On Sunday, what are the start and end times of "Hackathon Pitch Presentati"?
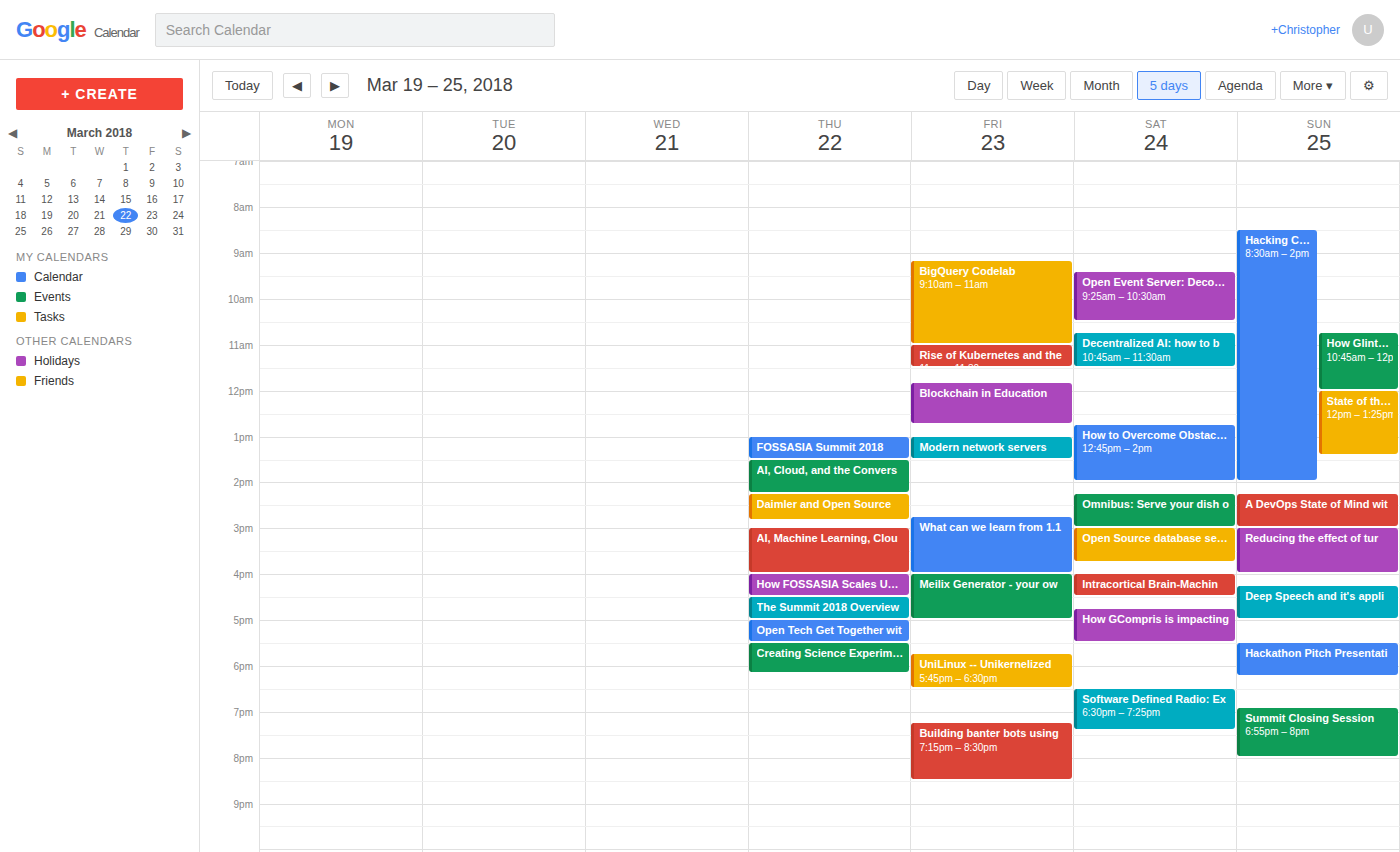
5:30 PM to 6:15 PM